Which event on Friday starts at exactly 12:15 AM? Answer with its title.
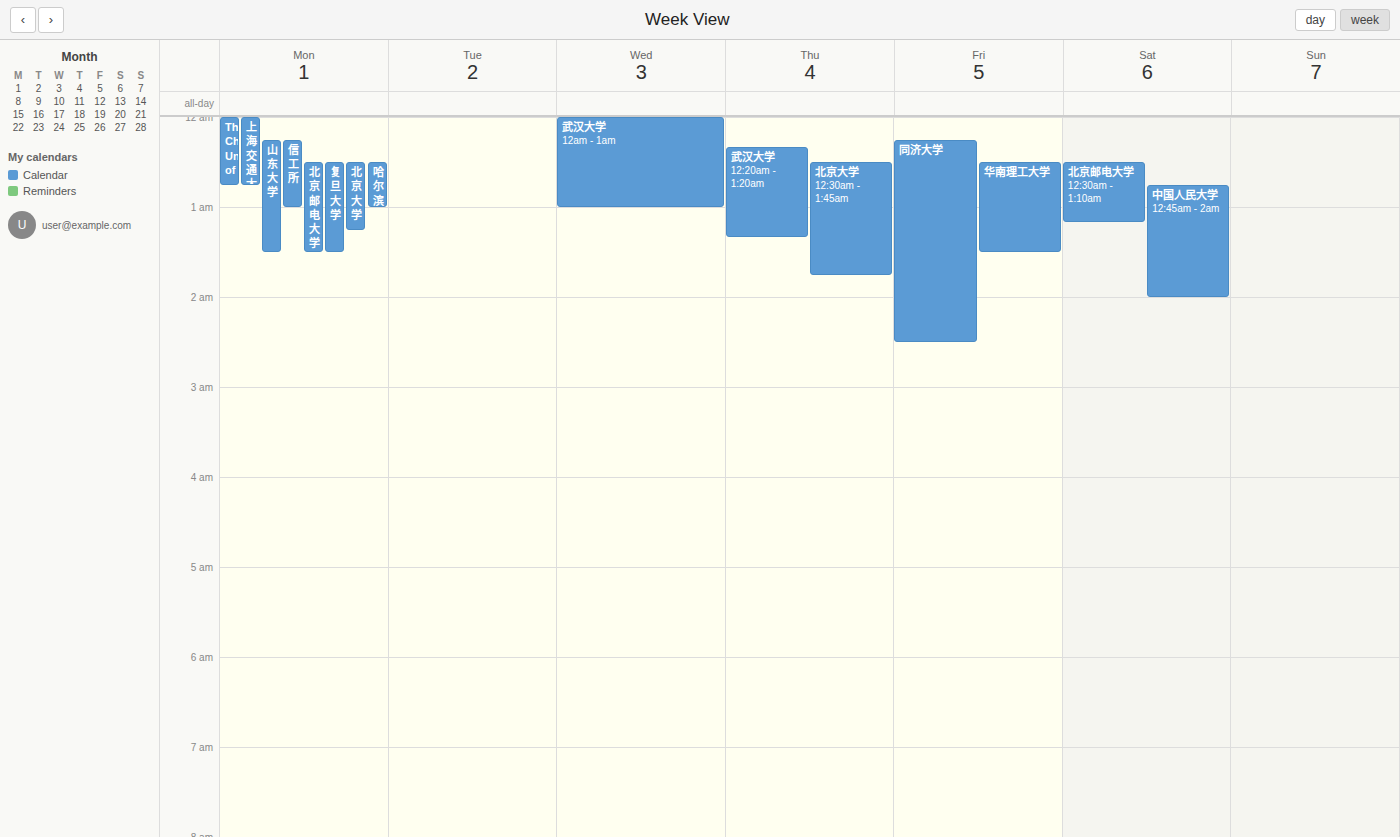
"同济大学"